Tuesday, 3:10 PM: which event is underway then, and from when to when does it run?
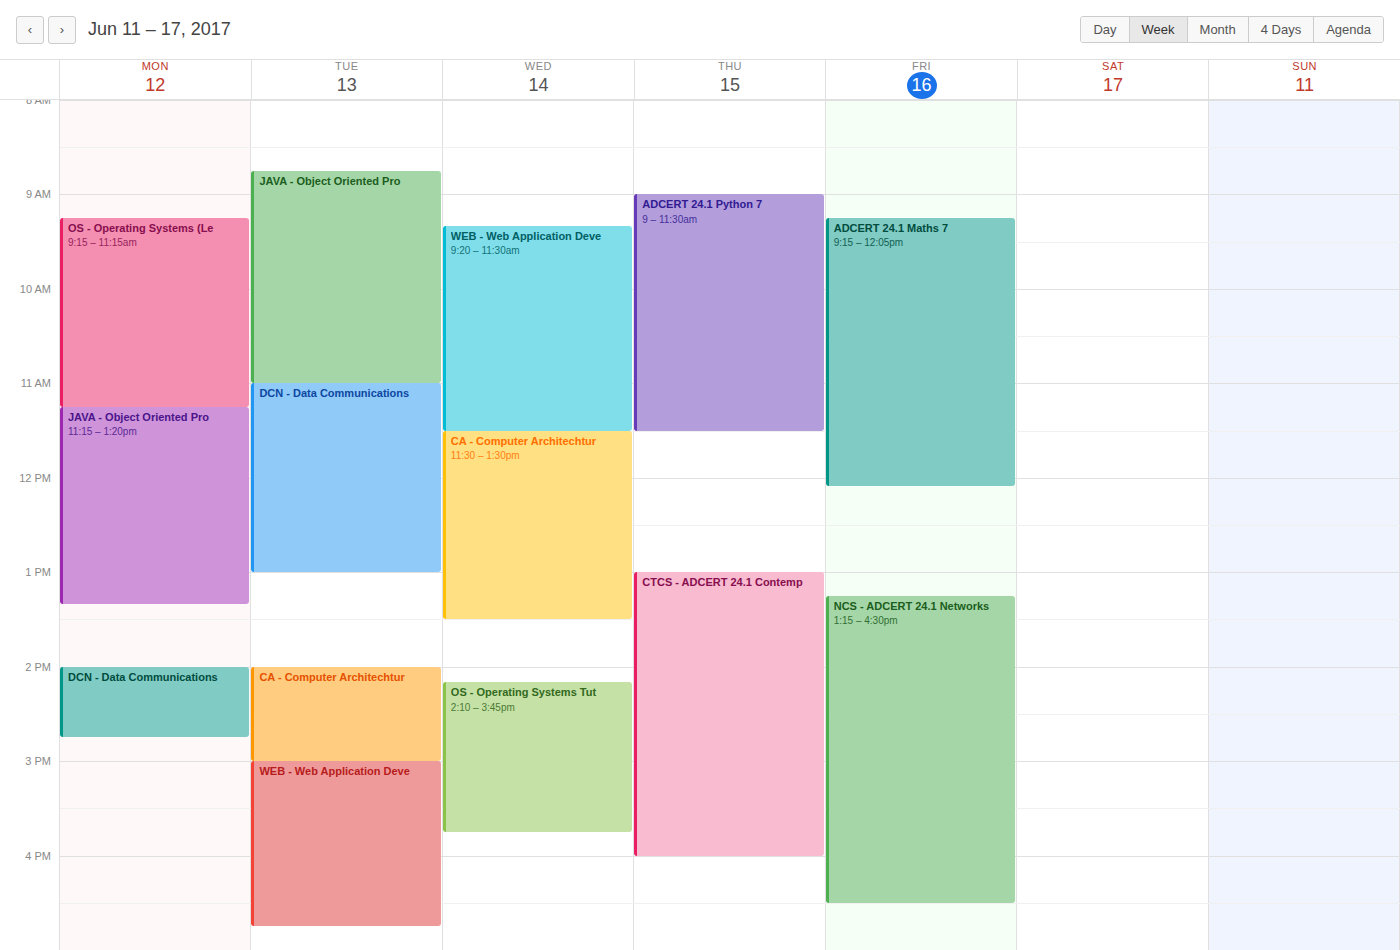
"WEB - Web Application Deve", 3:00 PM to 4:45 PM